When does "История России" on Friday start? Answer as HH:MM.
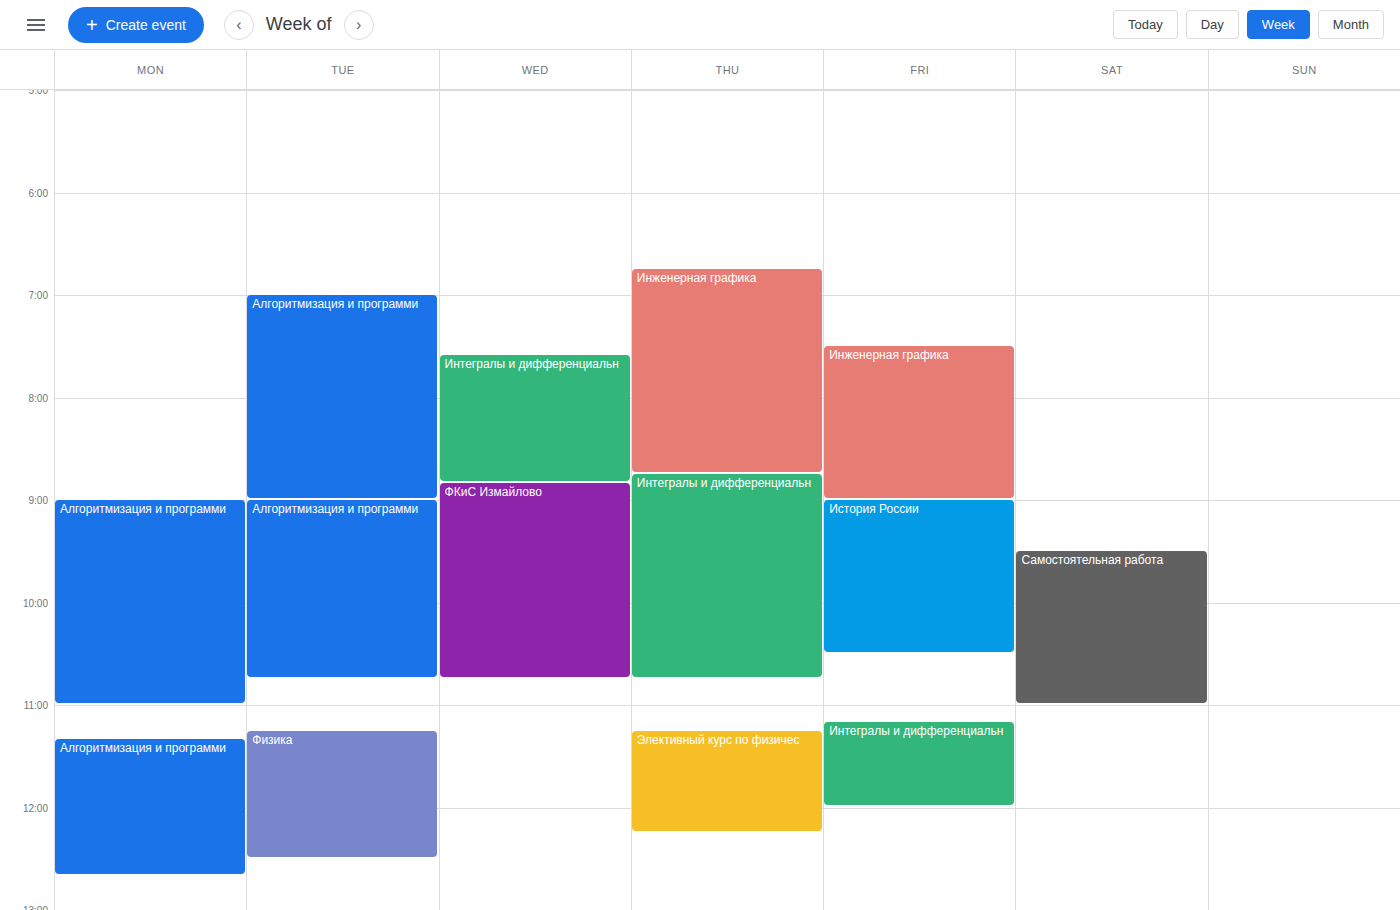
09:00